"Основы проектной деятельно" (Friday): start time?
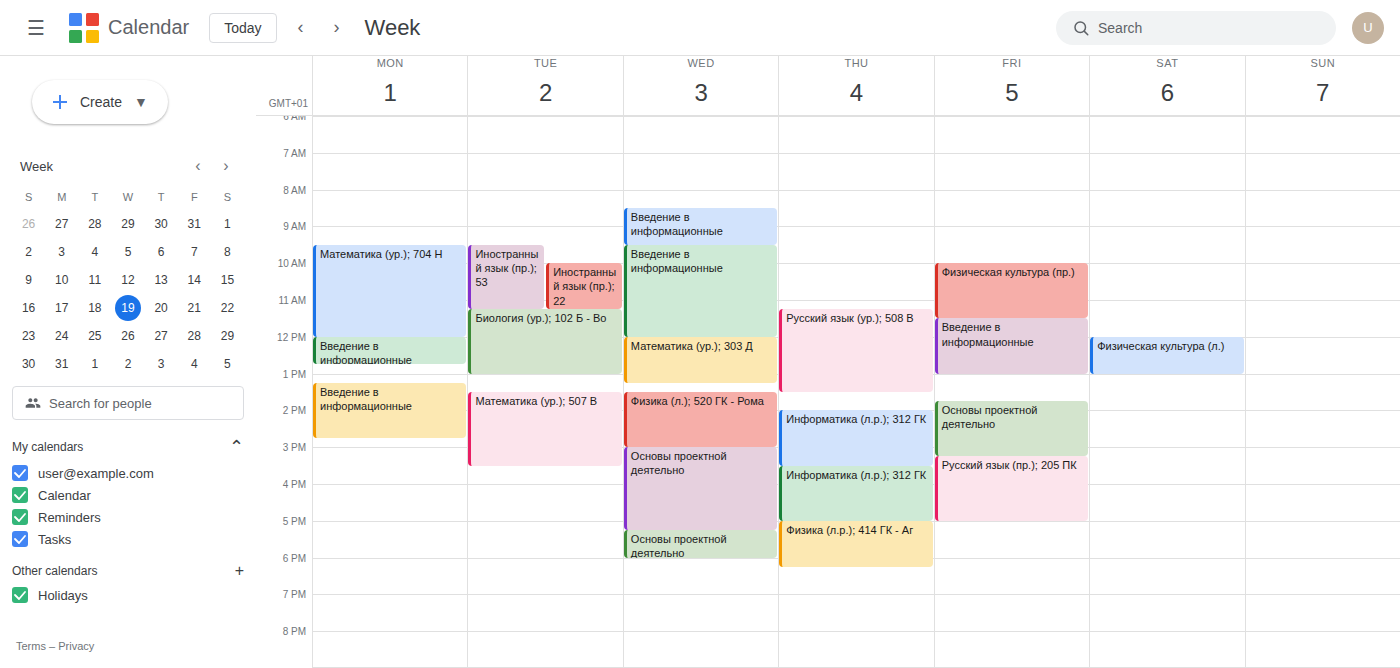
1:45 PM